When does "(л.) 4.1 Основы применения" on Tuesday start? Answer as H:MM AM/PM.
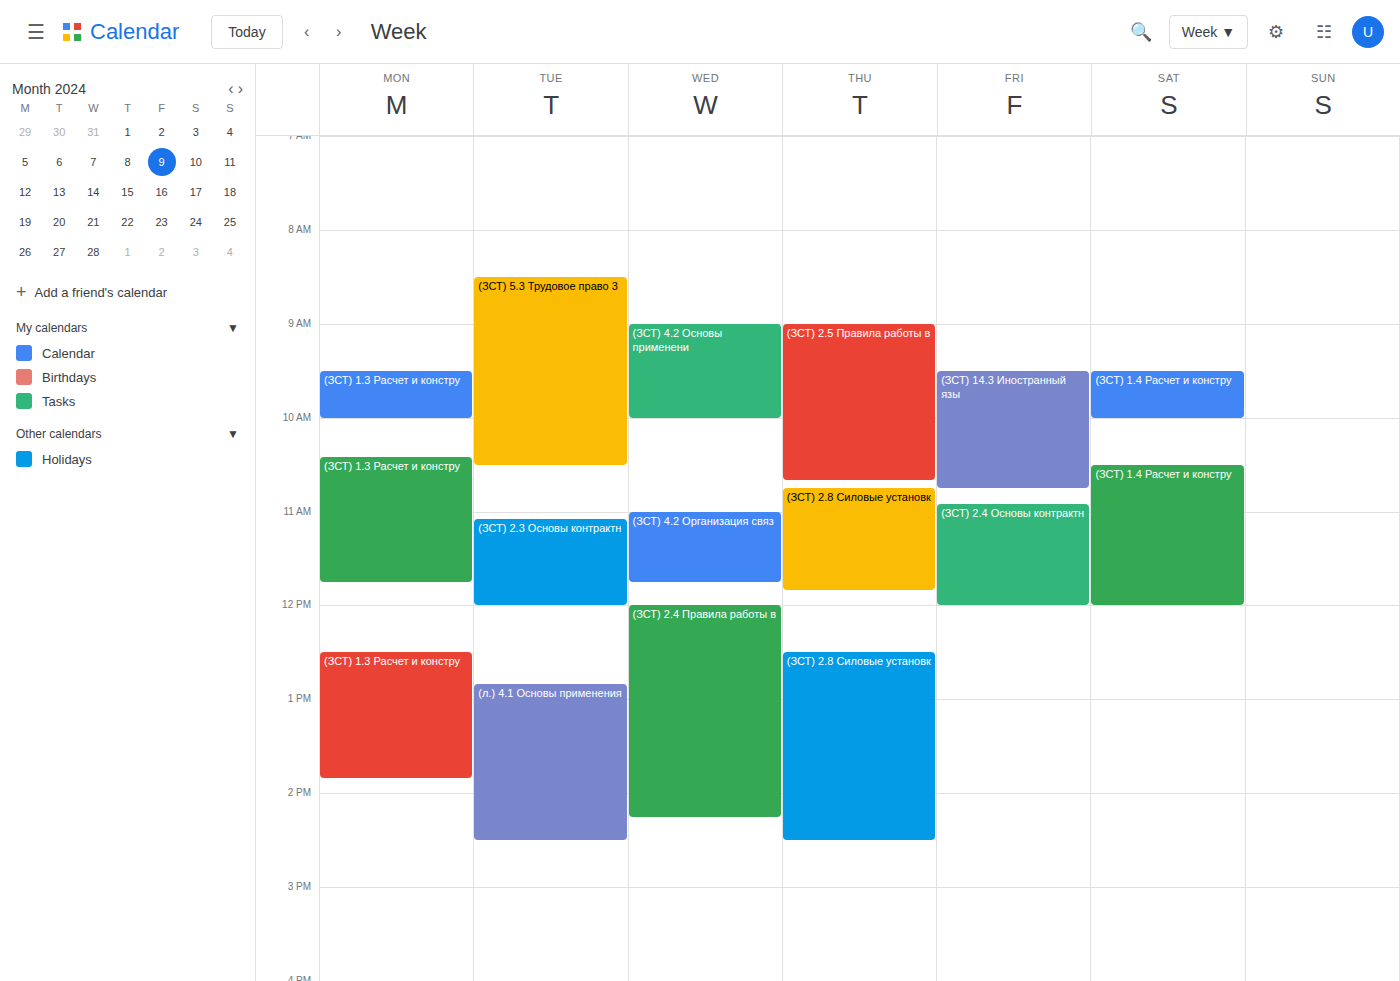
12:50 PM